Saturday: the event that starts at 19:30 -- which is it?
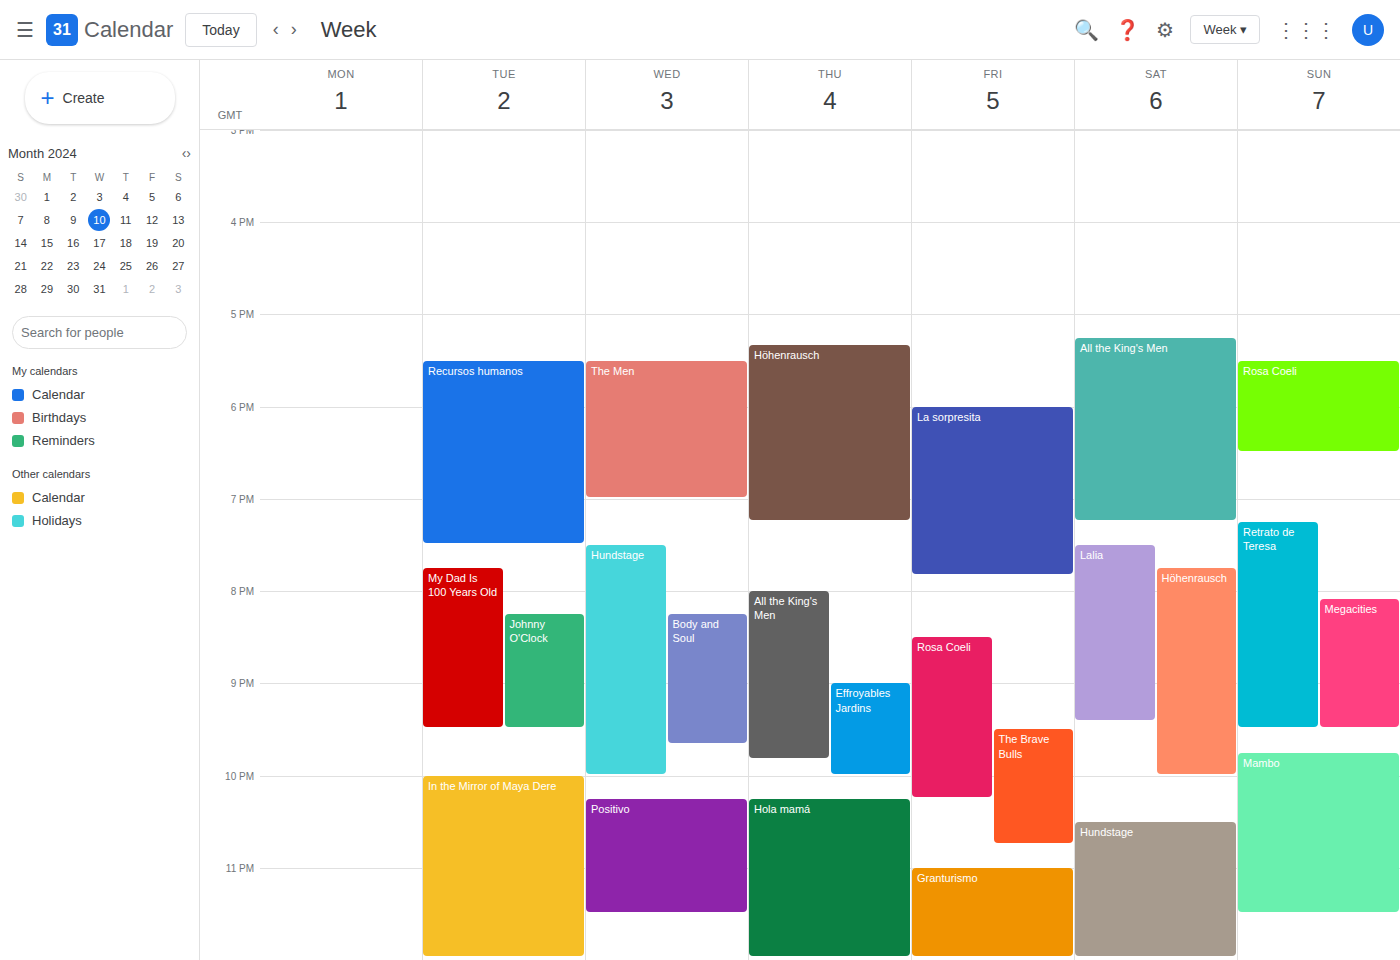
"Lalia"